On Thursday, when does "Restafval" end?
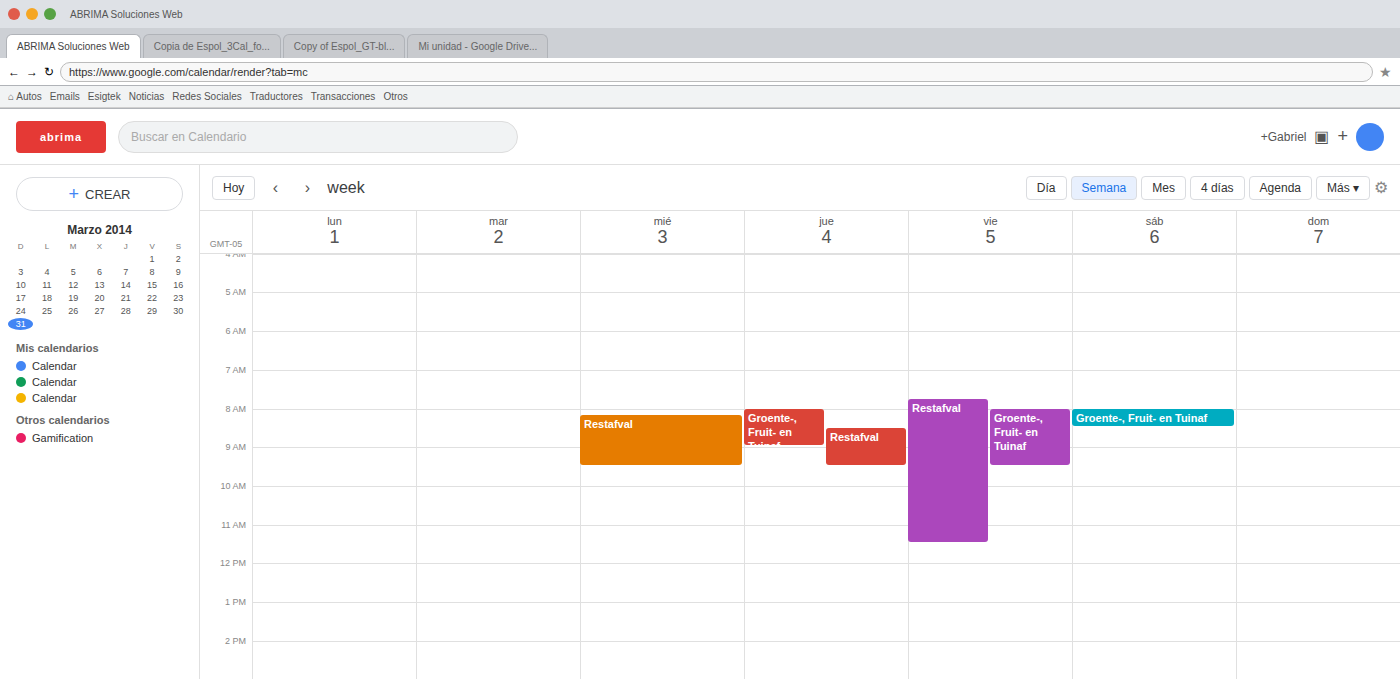
9:30 AM